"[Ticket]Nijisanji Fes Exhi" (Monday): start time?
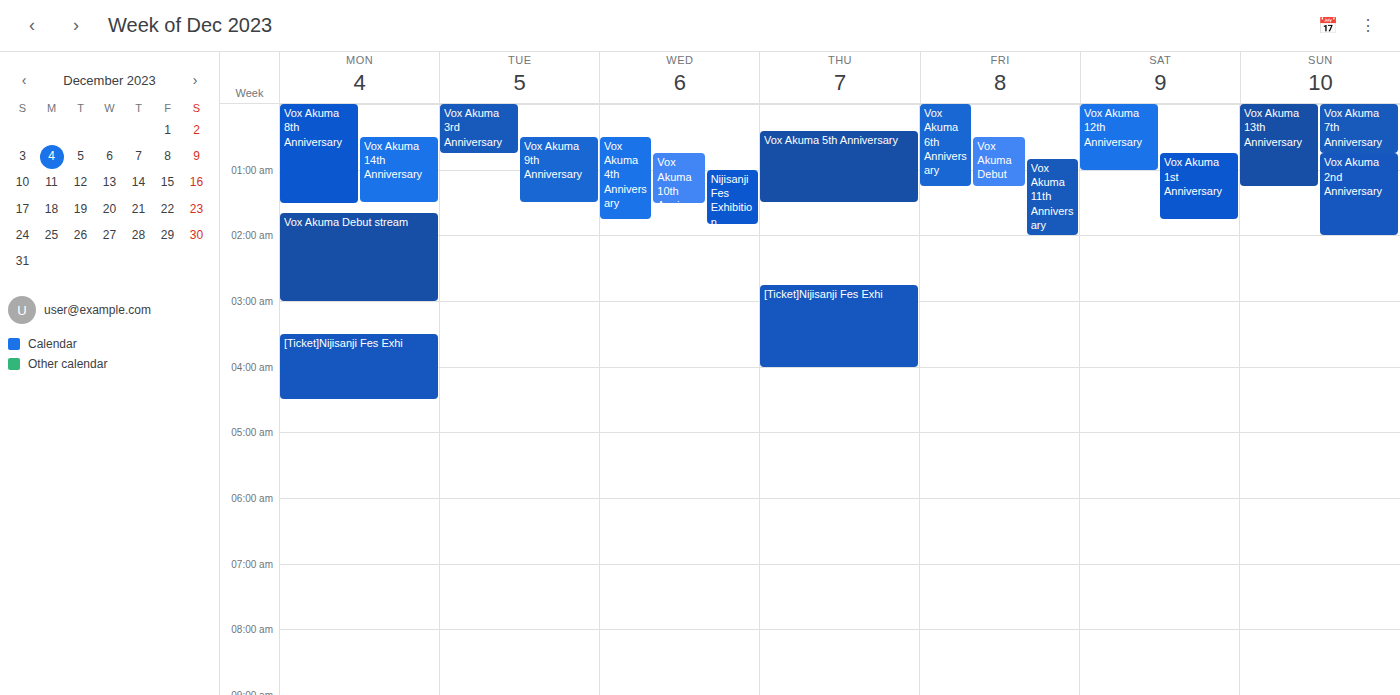
3:30 AM